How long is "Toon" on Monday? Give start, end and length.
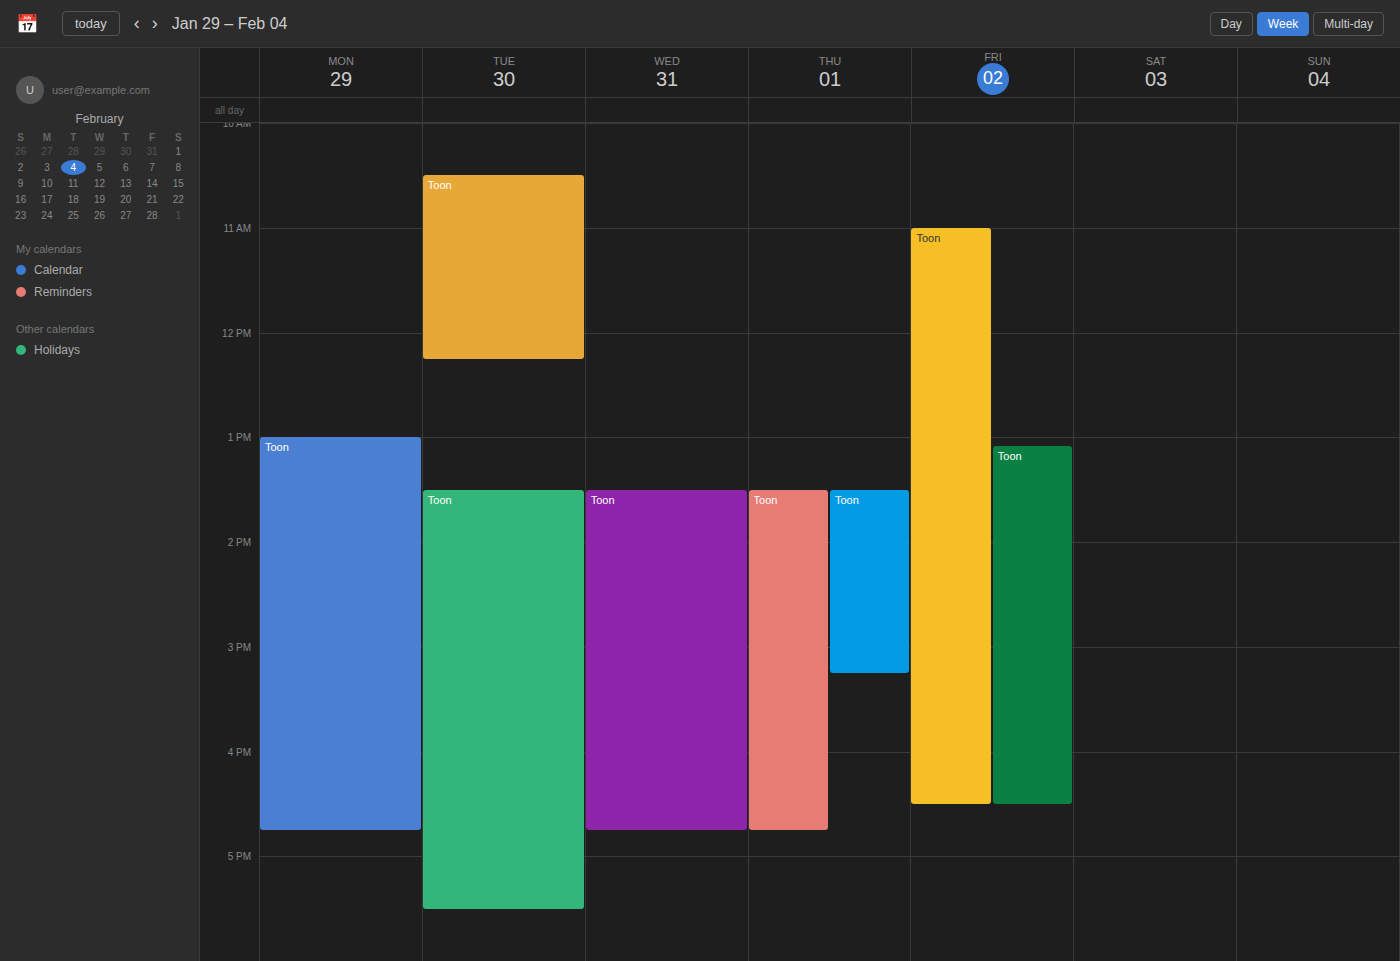
1:00 PM to 4:45 PM, 3 hours 45 minutes